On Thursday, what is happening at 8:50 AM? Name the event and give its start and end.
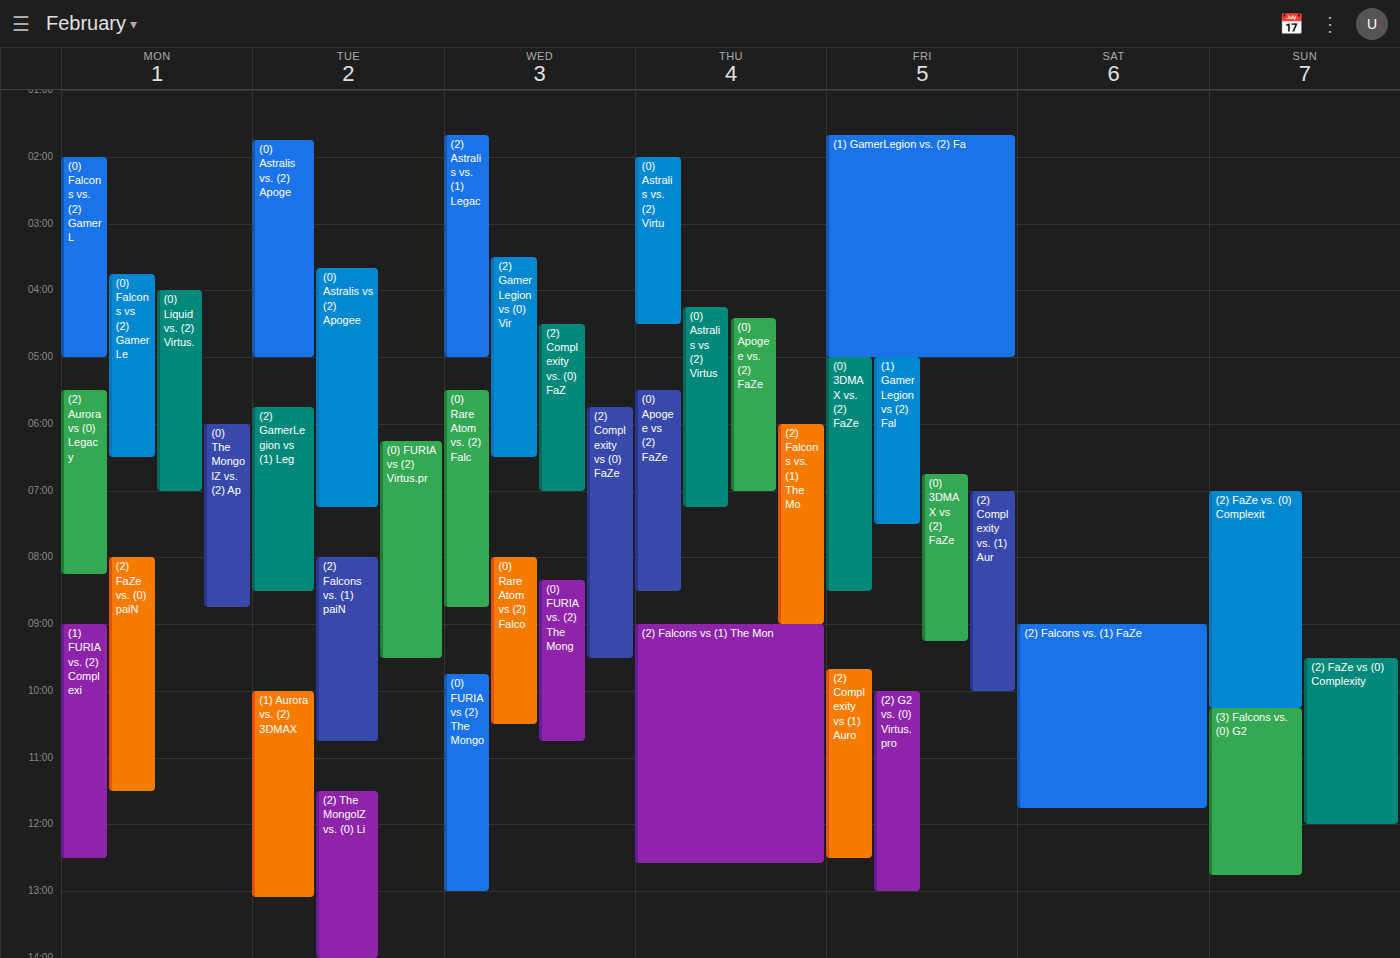
"(2) Falcons vs. (1) The Mo", 6:00 AM to 9:00 AM